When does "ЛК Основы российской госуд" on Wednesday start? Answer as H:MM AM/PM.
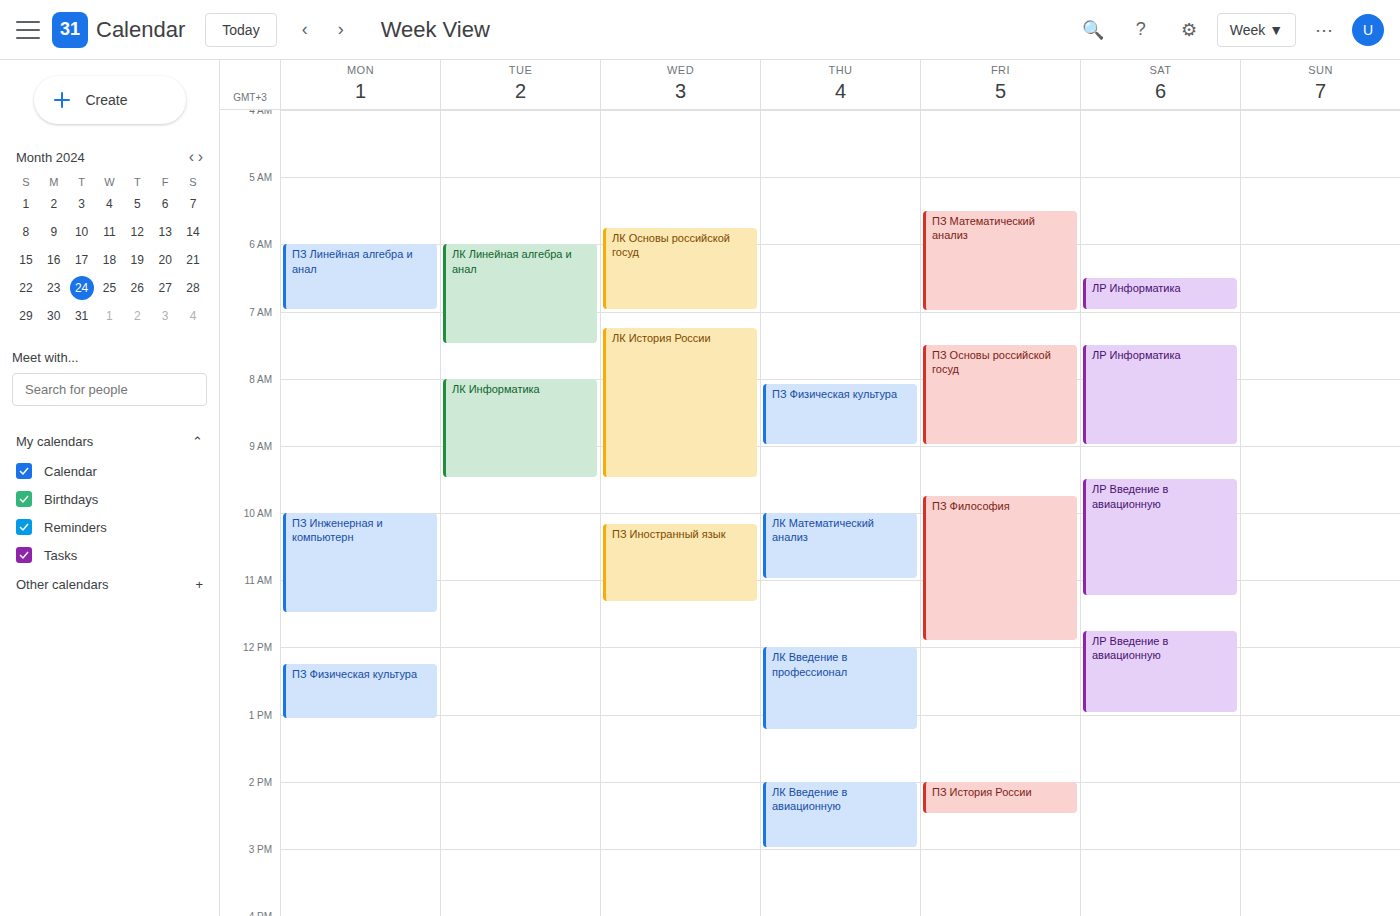
5:45 AM